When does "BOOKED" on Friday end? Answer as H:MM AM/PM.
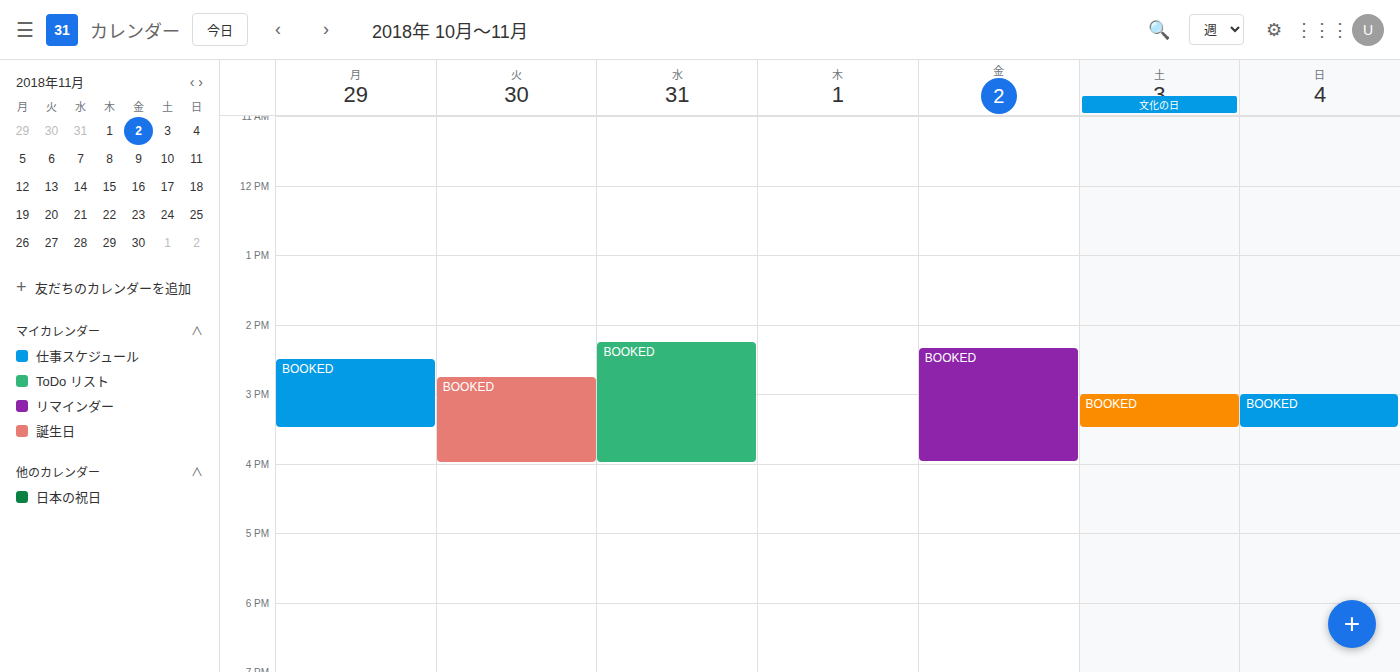
4:00 PM